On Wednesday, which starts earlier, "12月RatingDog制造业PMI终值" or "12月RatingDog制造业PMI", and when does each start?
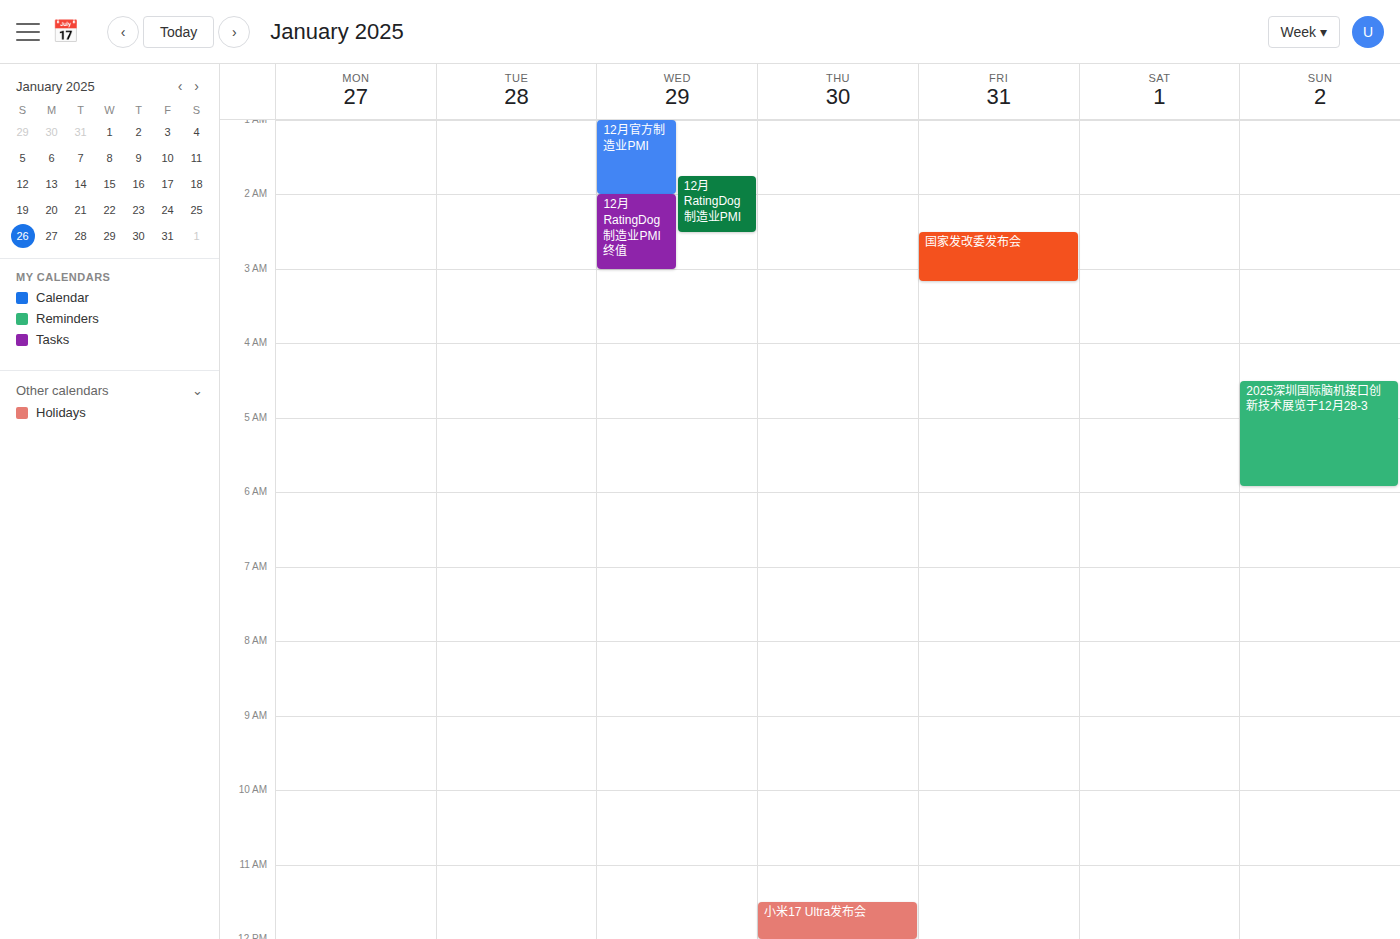
"12月RatingDog制造业PMI" 1:45 AM; "12月RatingDog制造业PMI终值" 2:00 AM.